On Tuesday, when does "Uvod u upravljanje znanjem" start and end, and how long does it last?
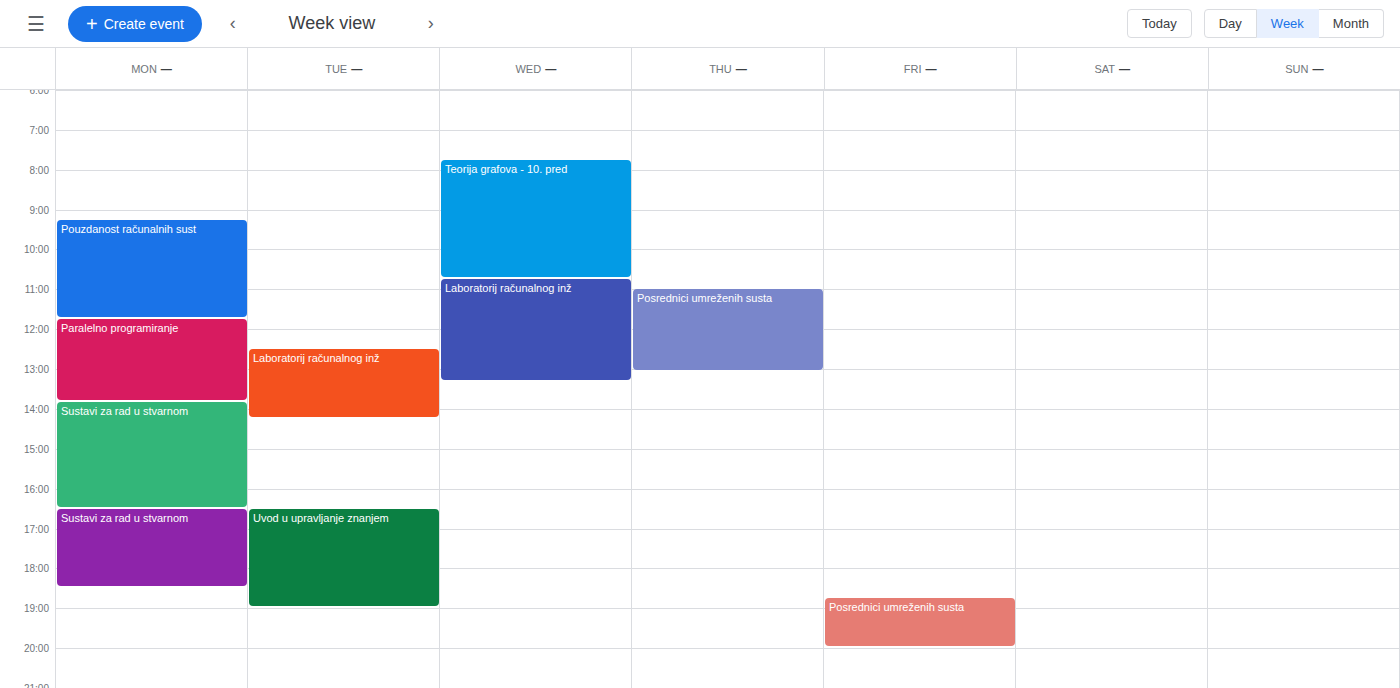
4:30 PM to 7:00 PM, 2 hours 30 minutes